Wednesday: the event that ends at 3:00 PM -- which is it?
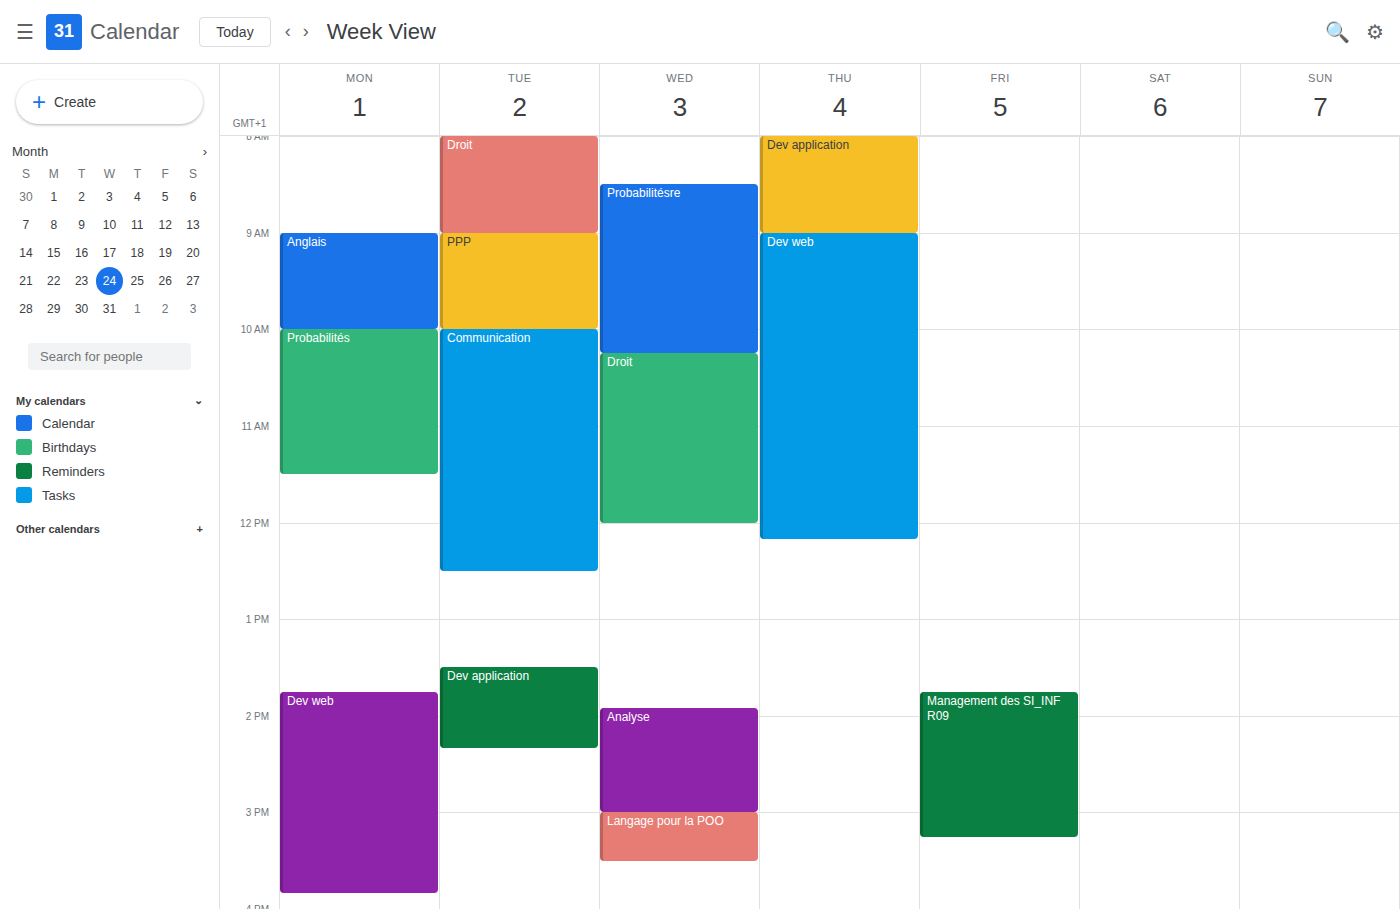
"Analyse"